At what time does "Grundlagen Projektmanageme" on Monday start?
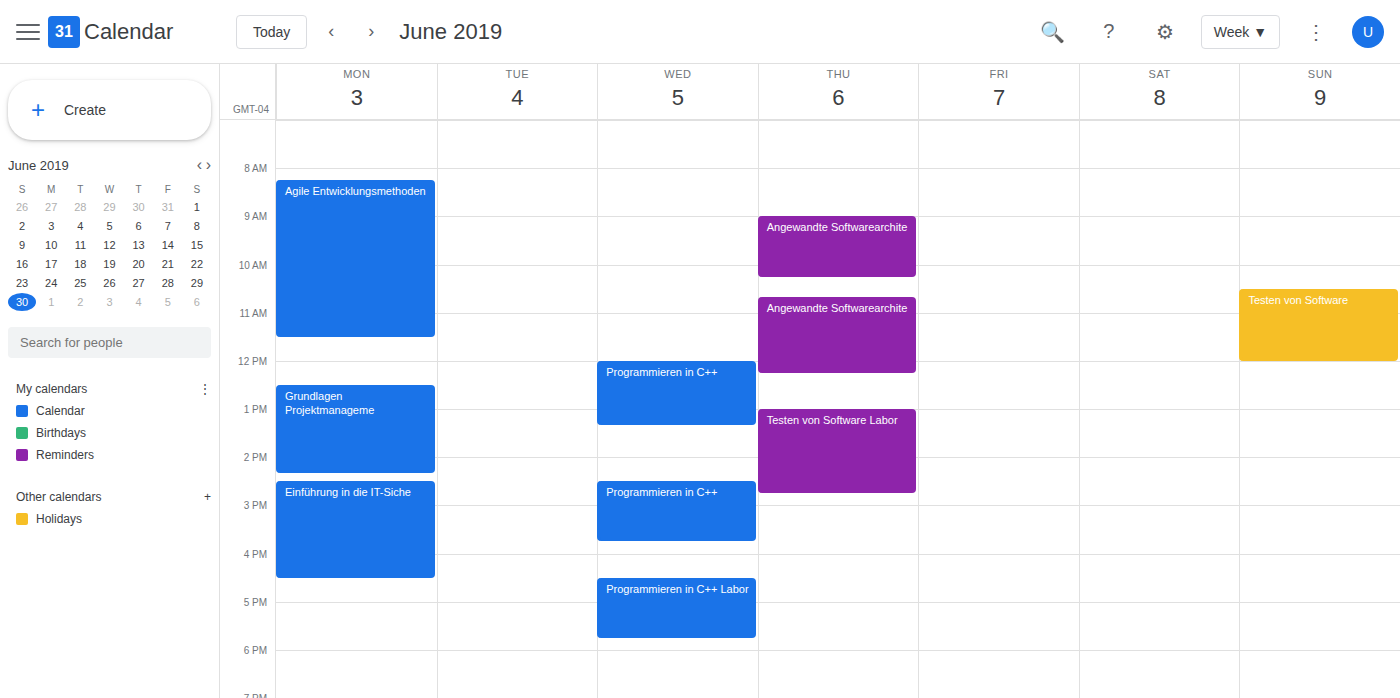
12:30 PM